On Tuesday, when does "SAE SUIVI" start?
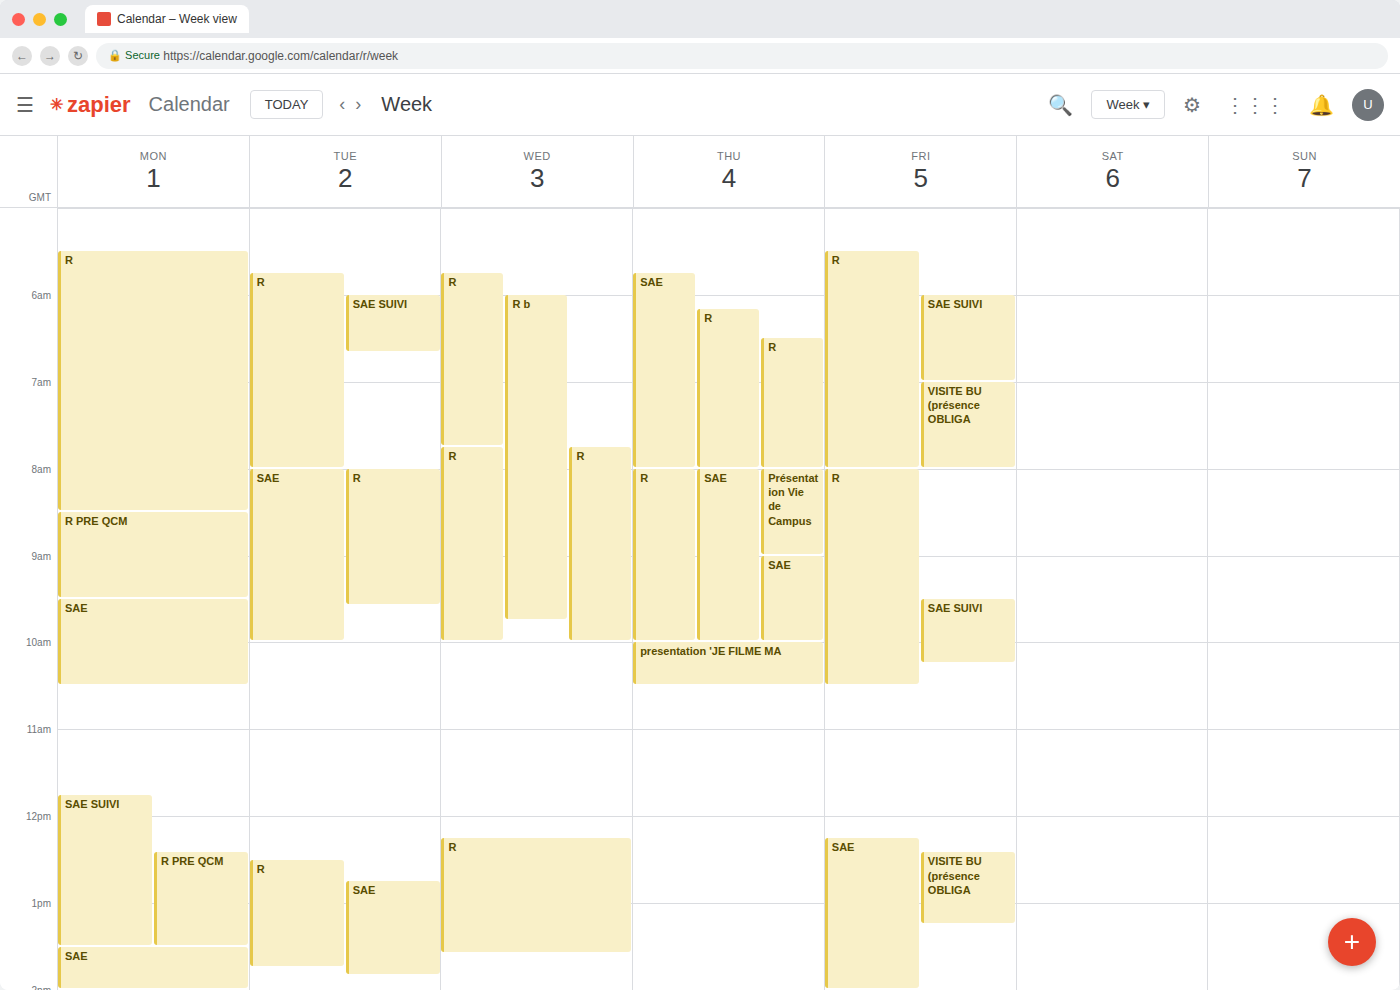
6:00 AM